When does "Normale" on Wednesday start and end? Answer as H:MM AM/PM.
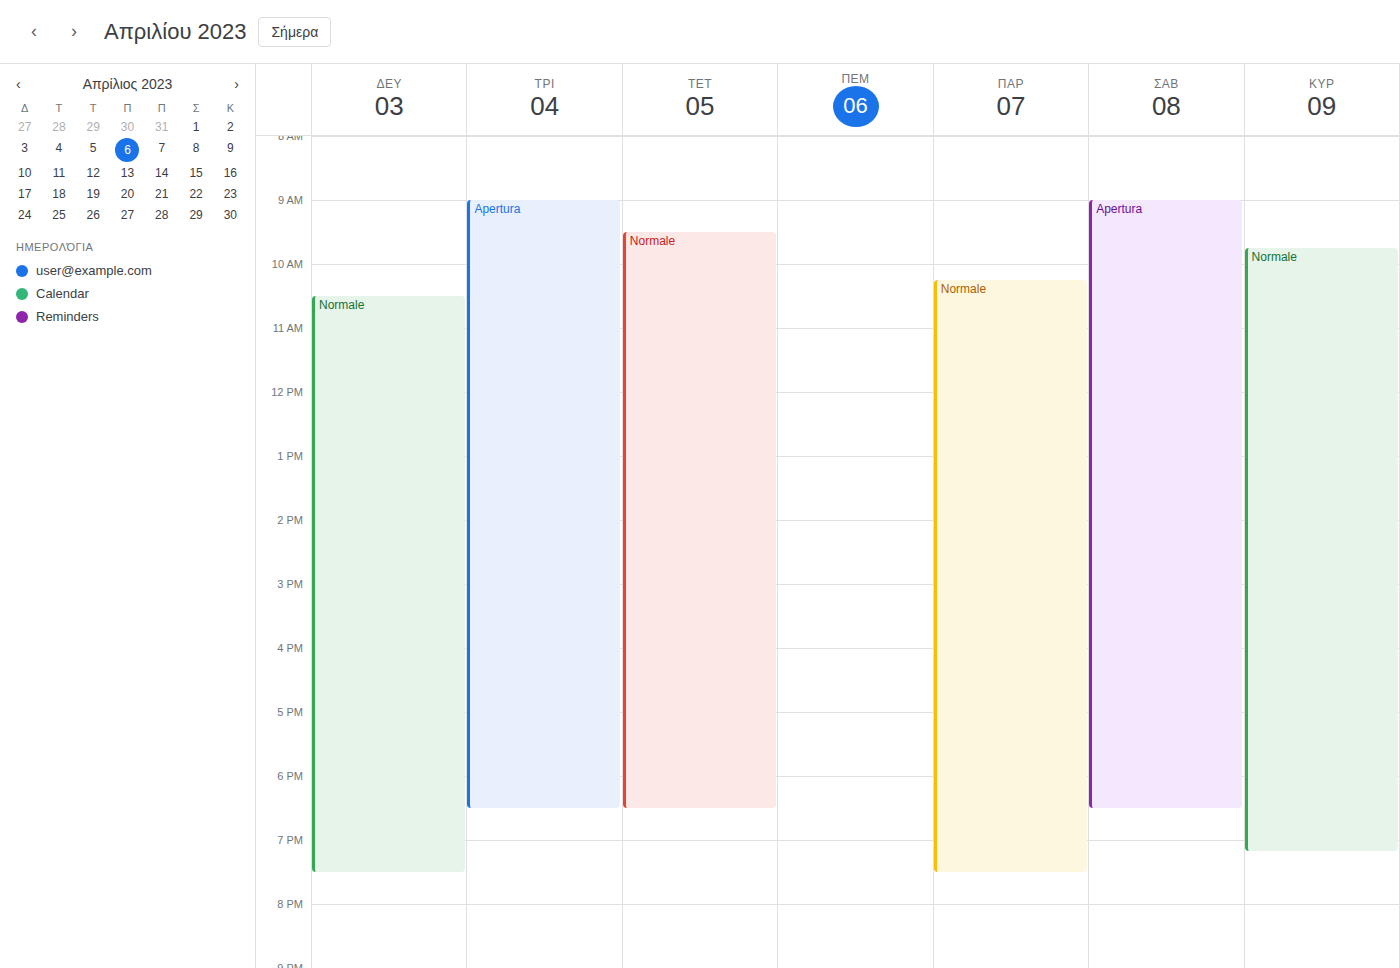
9:30 AM to 6:30 PM